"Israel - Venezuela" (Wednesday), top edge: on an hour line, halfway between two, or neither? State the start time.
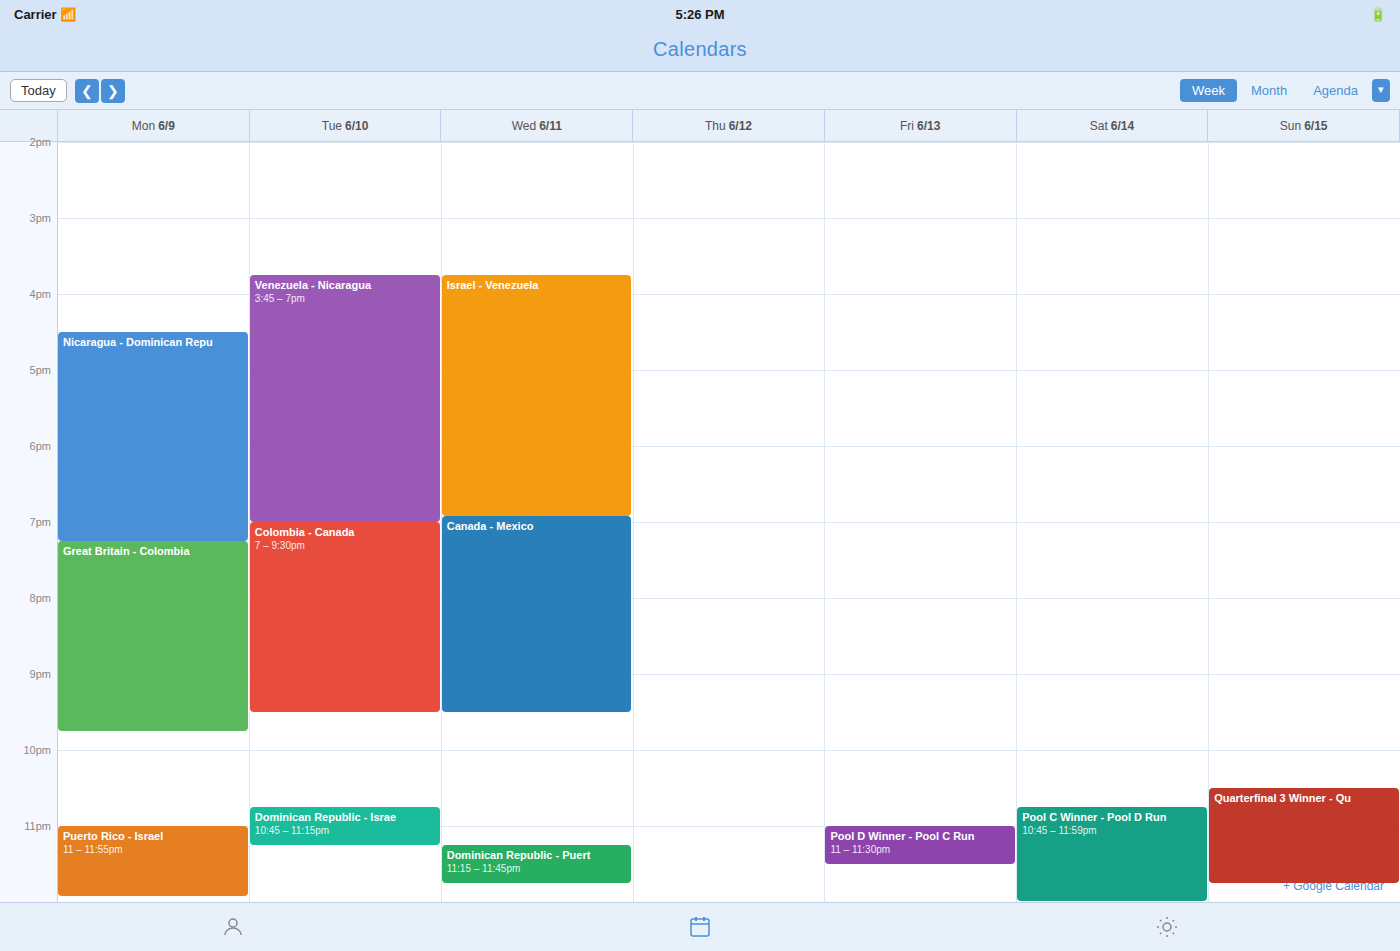
3:45 PM -- neither: three quarters of the way from the 3 PM line to the 4 PM line.